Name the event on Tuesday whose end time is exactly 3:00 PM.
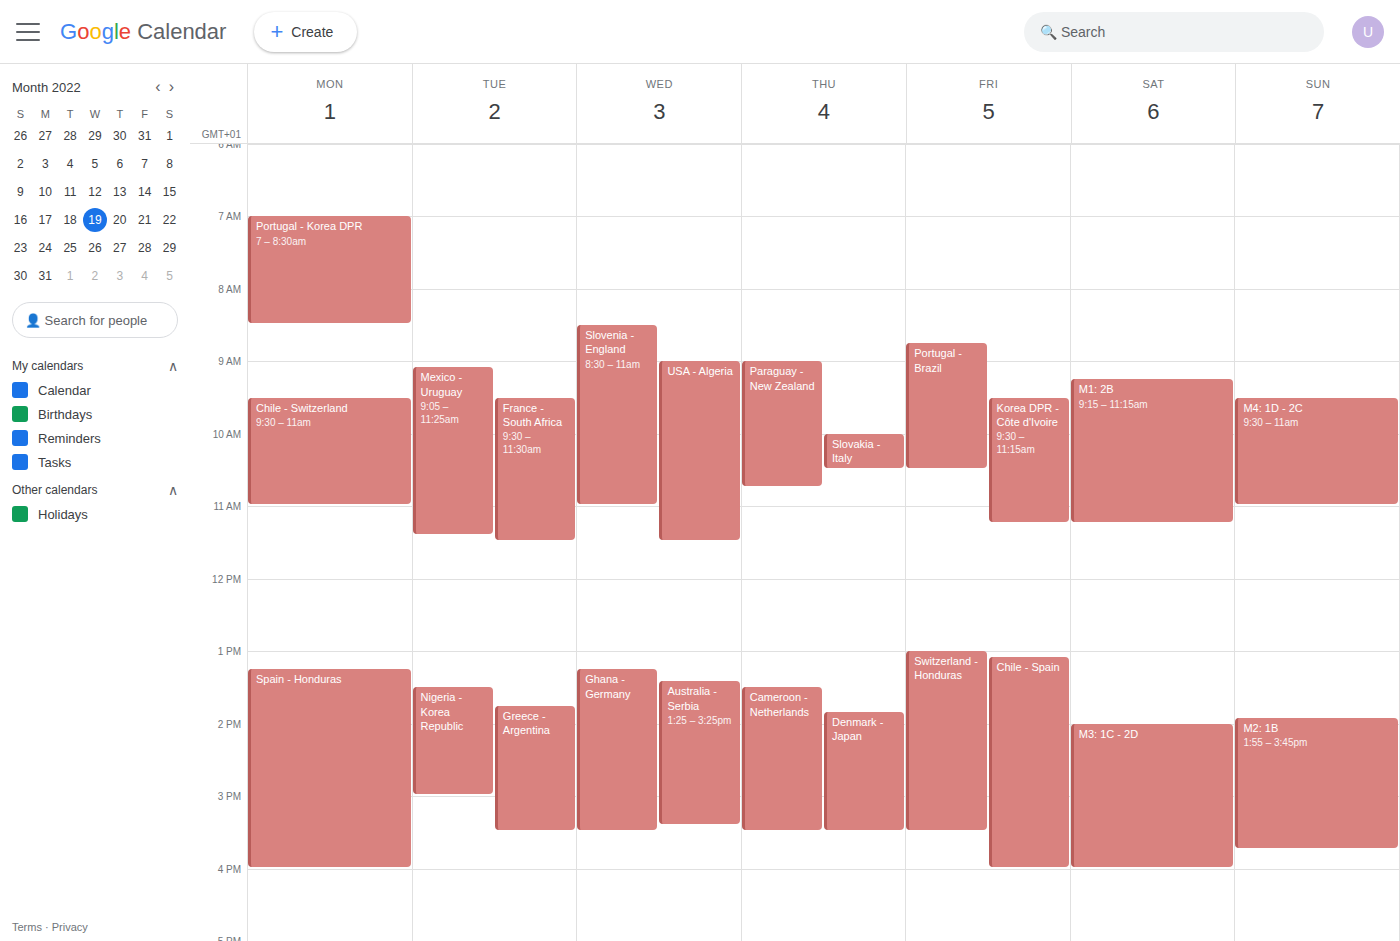
"Nigeria - Korea Republic"